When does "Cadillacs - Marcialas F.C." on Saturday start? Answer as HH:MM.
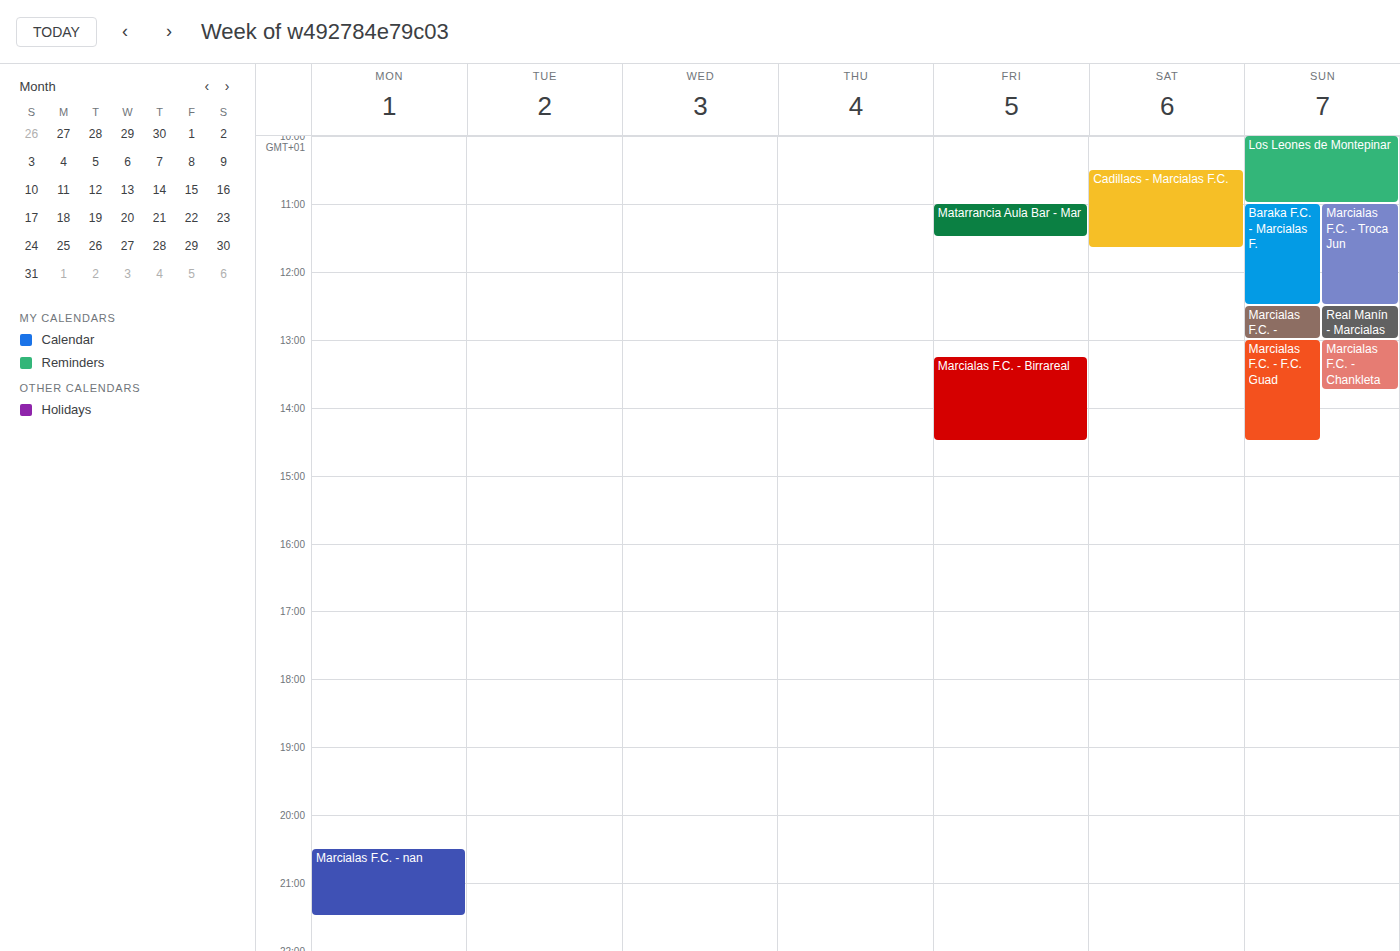
10:30